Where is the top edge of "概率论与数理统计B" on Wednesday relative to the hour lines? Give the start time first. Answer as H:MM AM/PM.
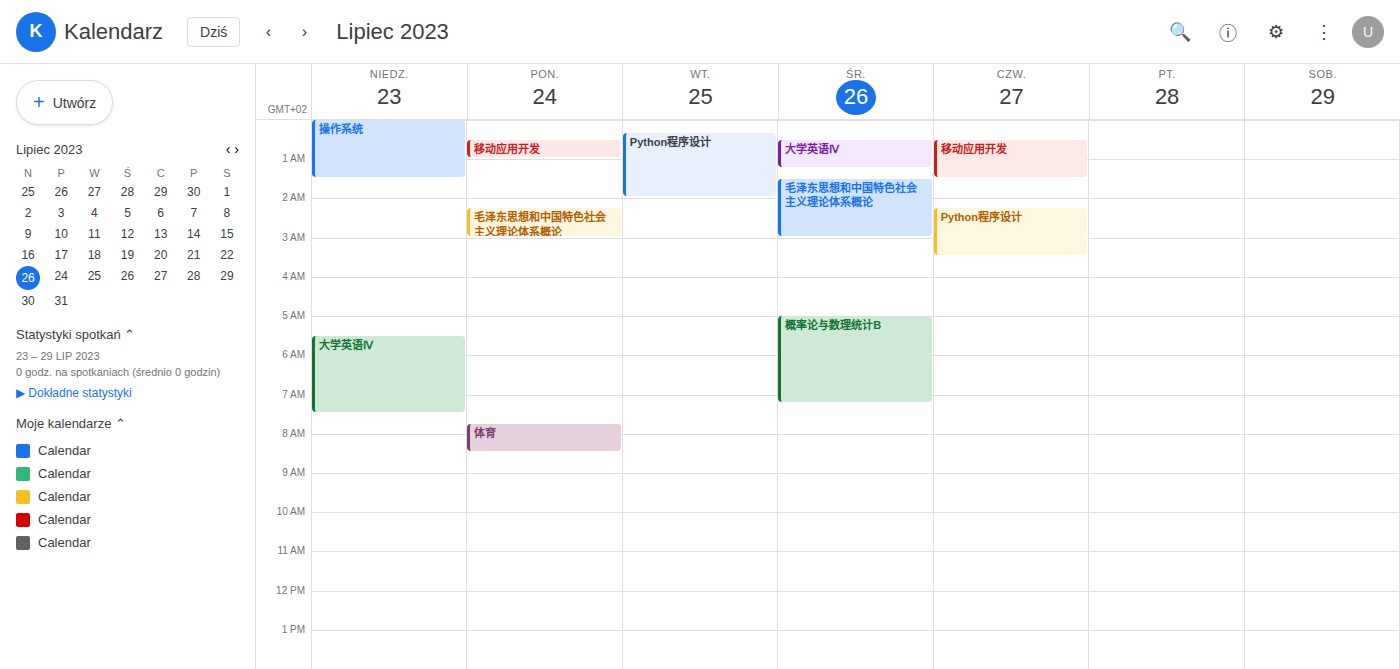
5:00 AM -- exactly on the 5 AM line.